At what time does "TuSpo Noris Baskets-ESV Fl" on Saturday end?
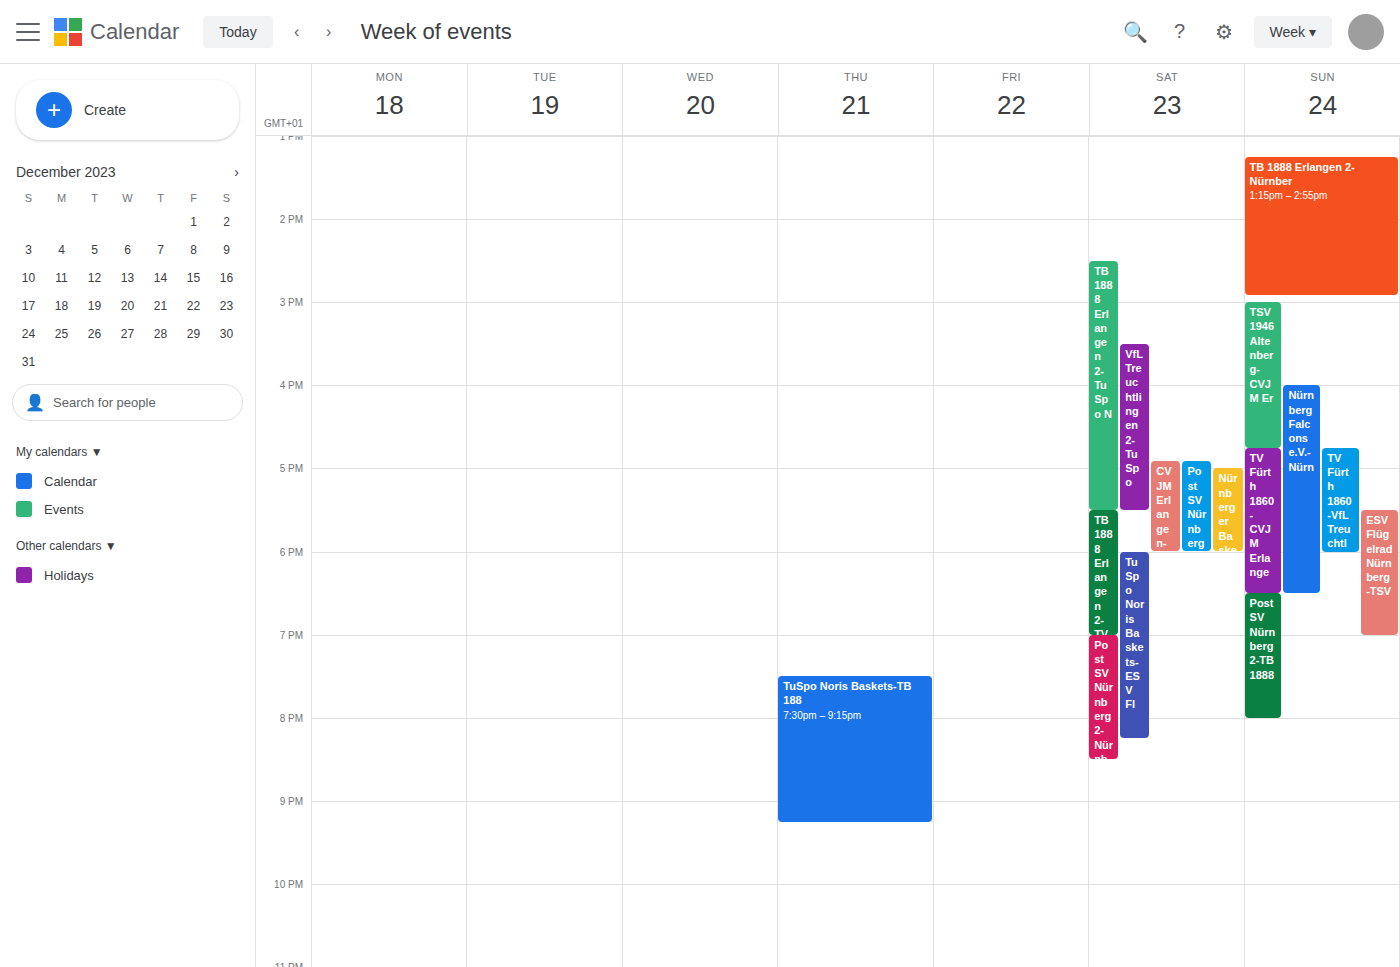
8:15 PM